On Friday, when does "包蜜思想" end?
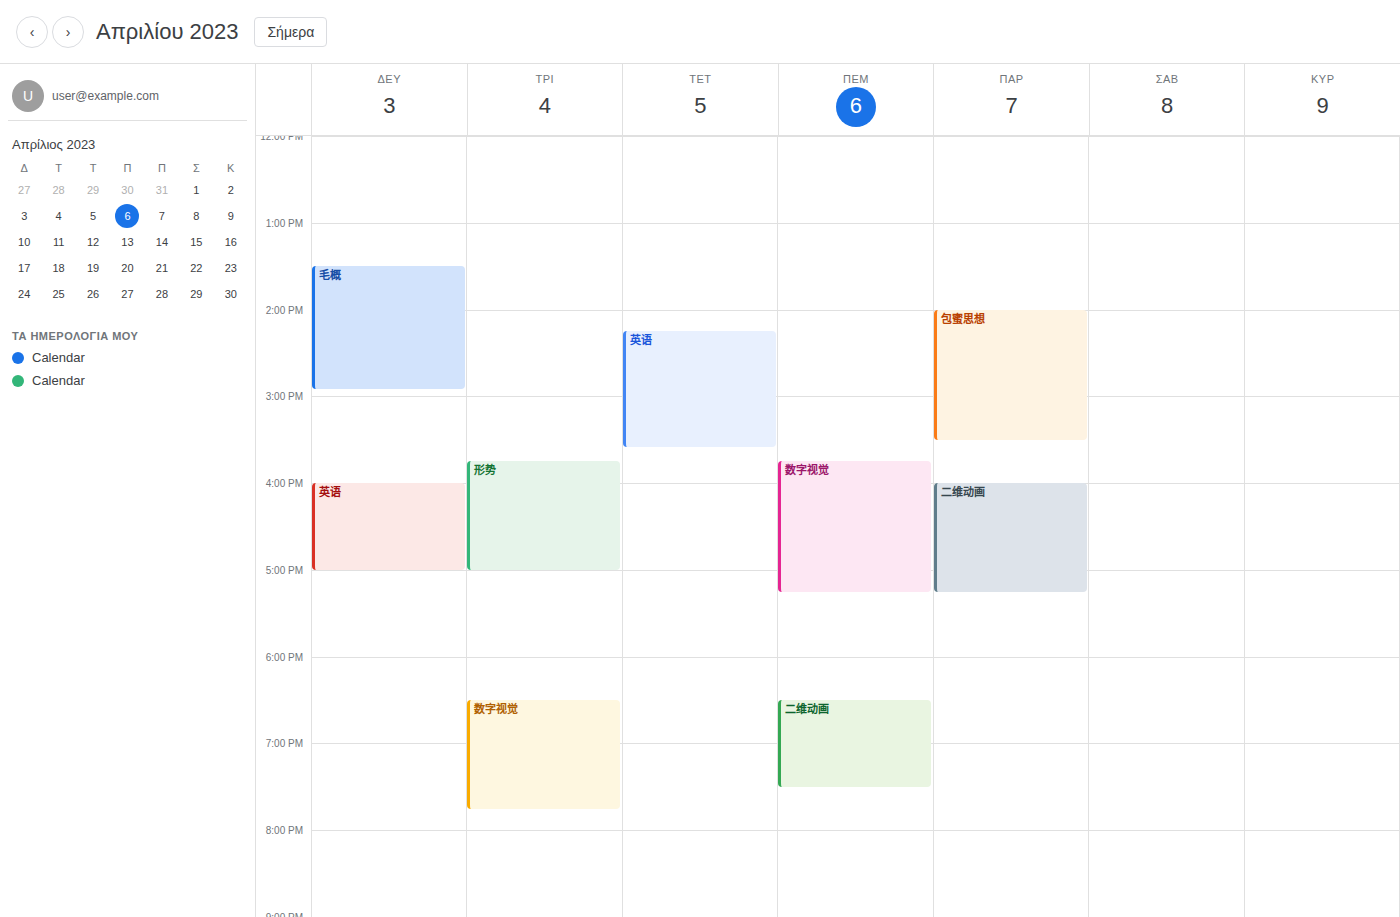
3:30 PM